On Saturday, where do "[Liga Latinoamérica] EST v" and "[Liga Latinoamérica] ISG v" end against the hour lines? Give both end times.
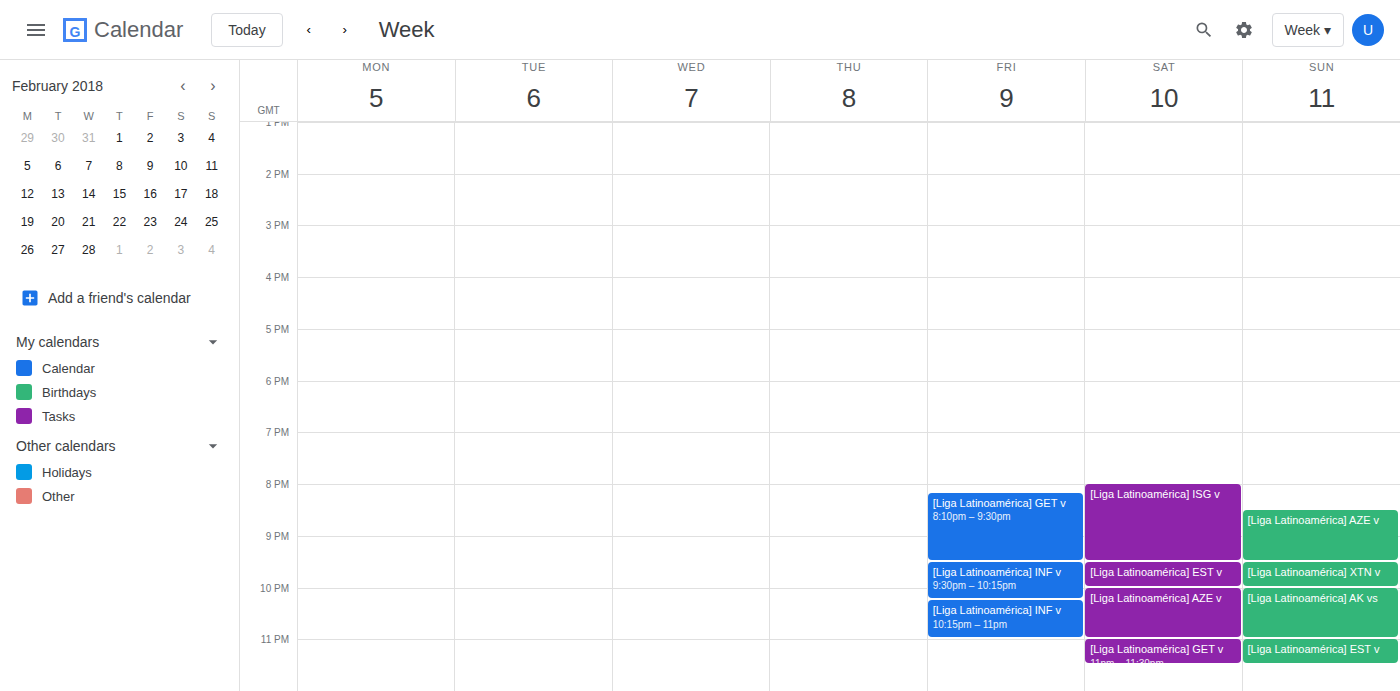
"[Liga Latinoamérica] EST v": 10:00 PM, exactly on the 10 PM line. "[Liga Latinoamérica] ISG v": 9:30 PM, halfway between the 9 PM and 10 PM lines.